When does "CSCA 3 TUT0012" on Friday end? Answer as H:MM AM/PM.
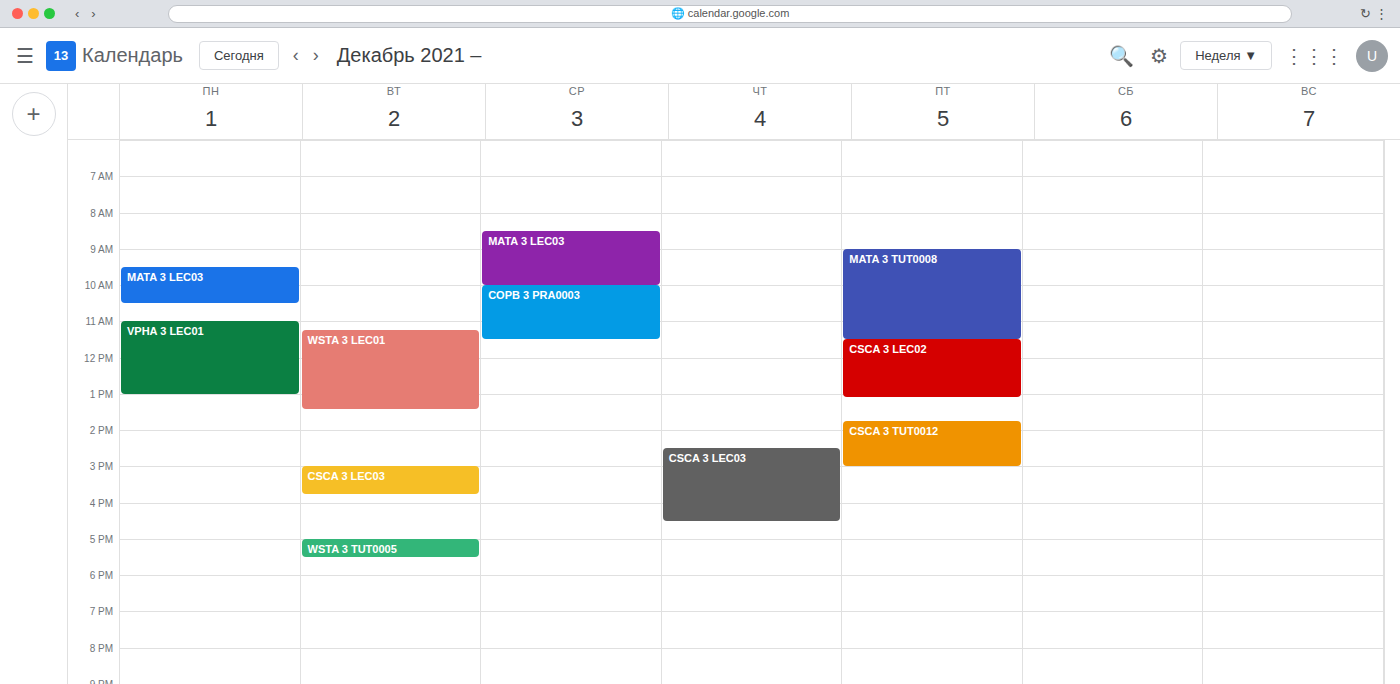
3:00 PM